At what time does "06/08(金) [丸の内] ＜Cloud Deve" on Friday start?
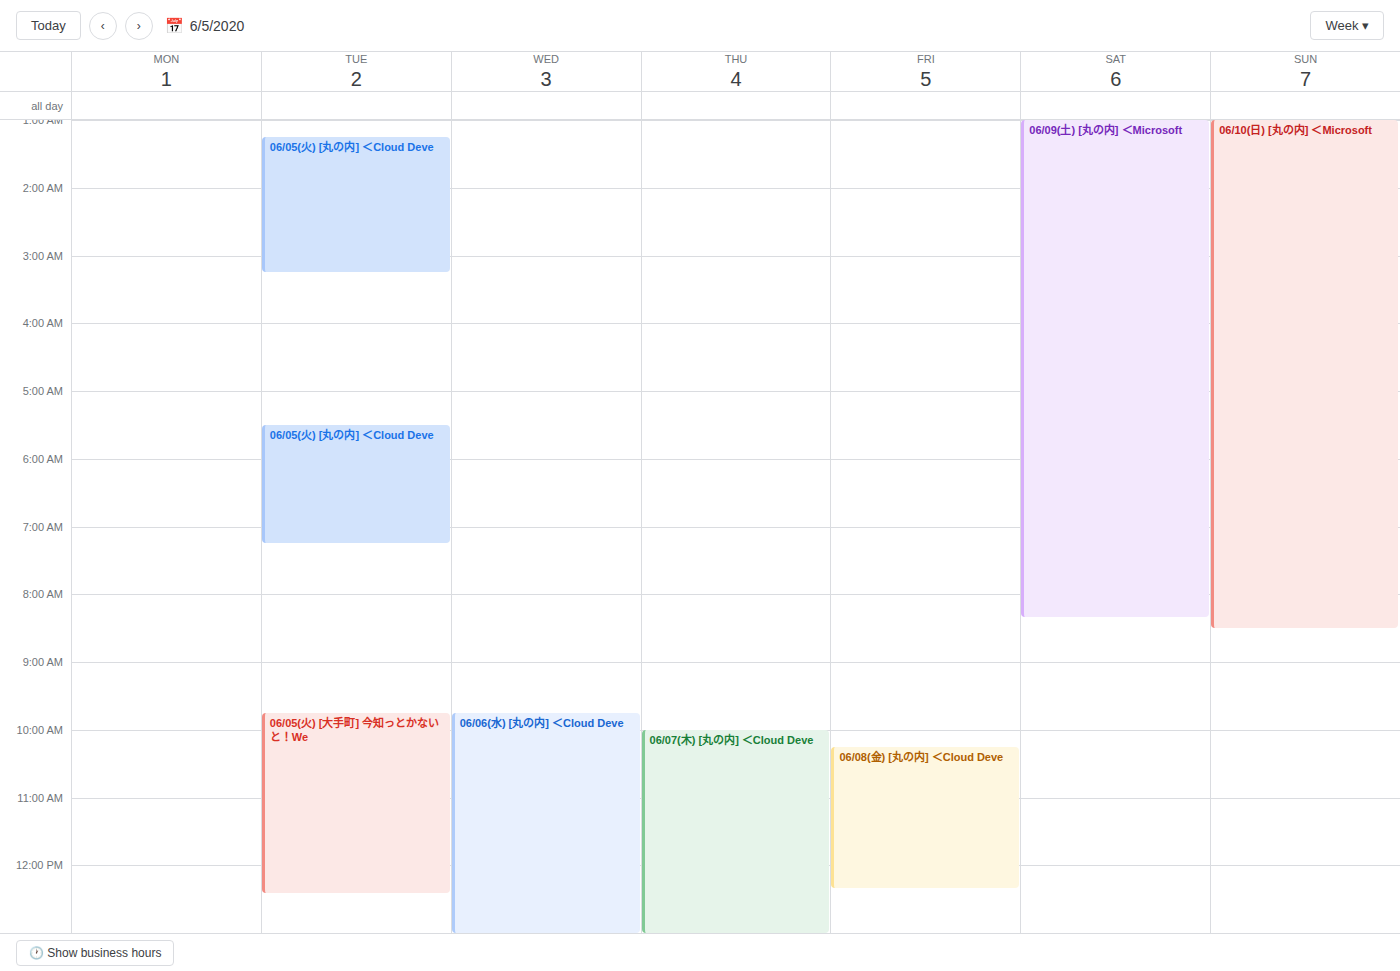
10:15 AM